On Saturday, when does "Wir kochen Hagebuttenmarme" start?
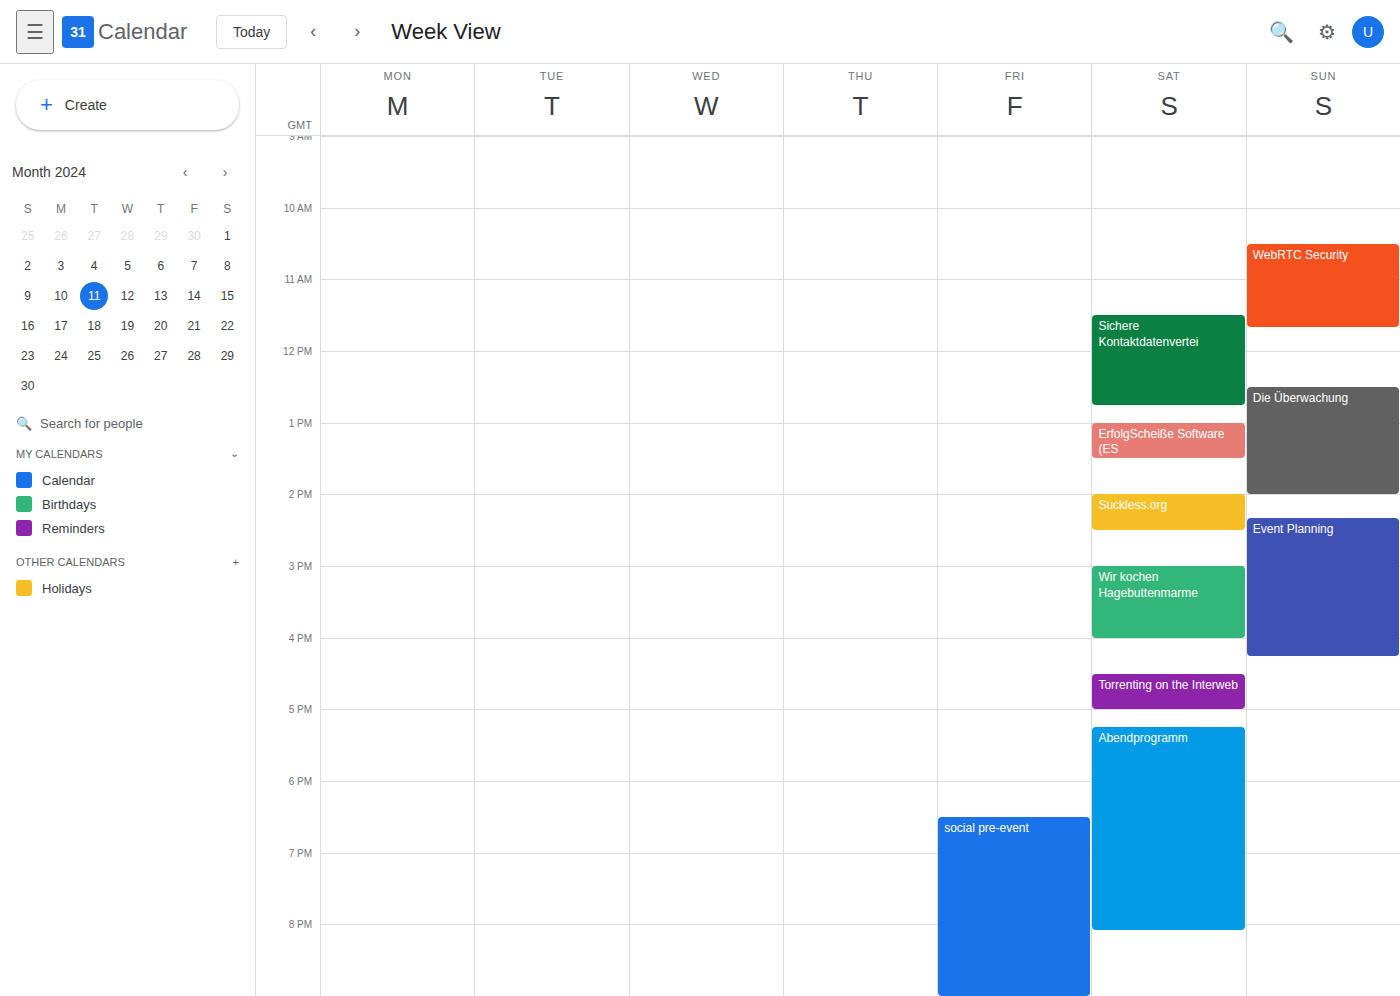
3:00 PM